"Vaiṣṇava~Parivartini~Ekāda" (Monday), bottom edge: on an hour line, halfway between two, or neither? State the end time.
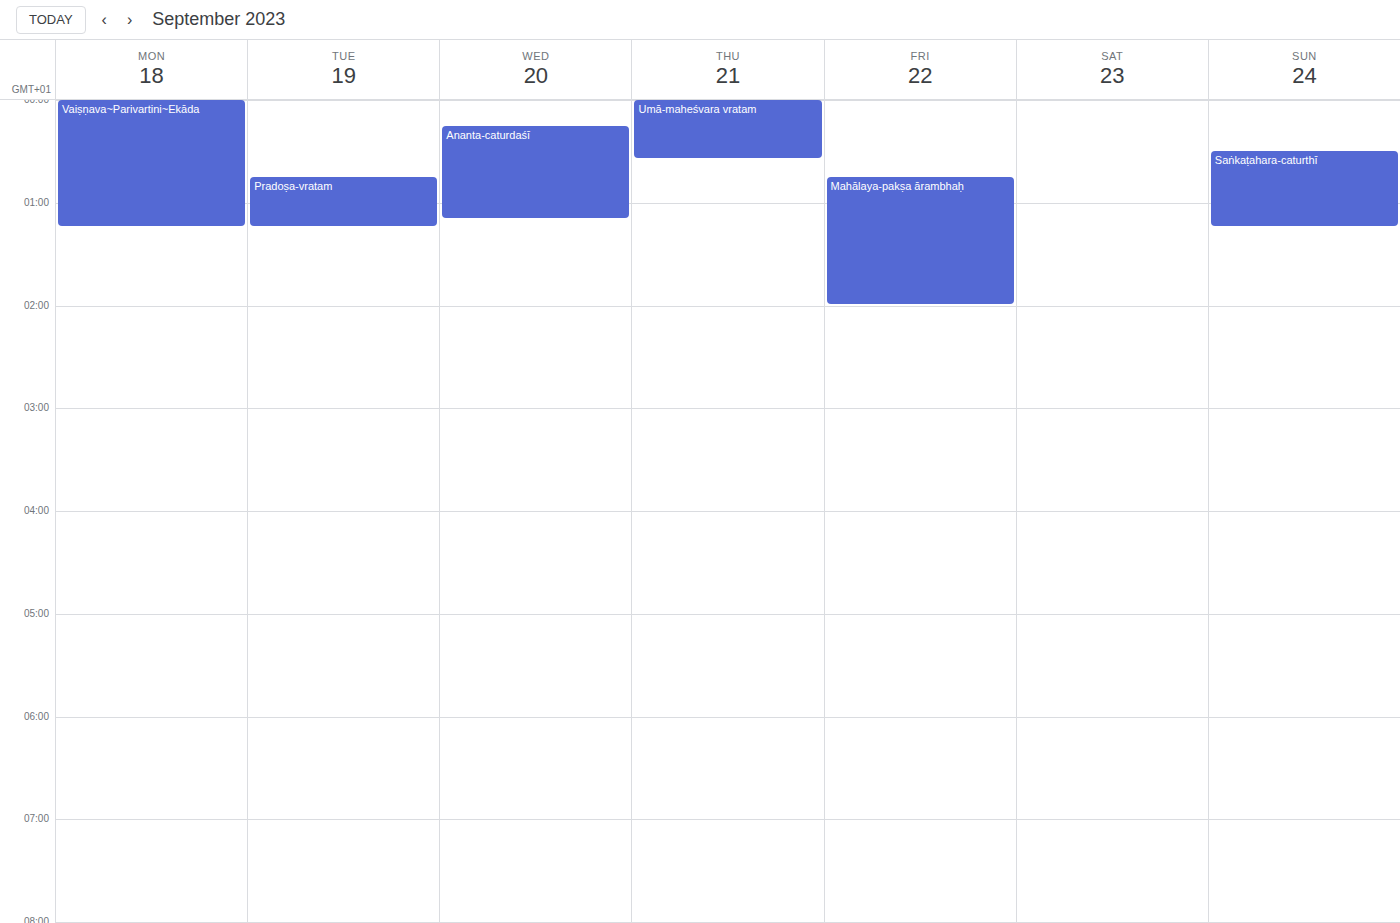
1:15 AM -- neither: a quarter of the way from the 1 AM line to the 2 AM line.